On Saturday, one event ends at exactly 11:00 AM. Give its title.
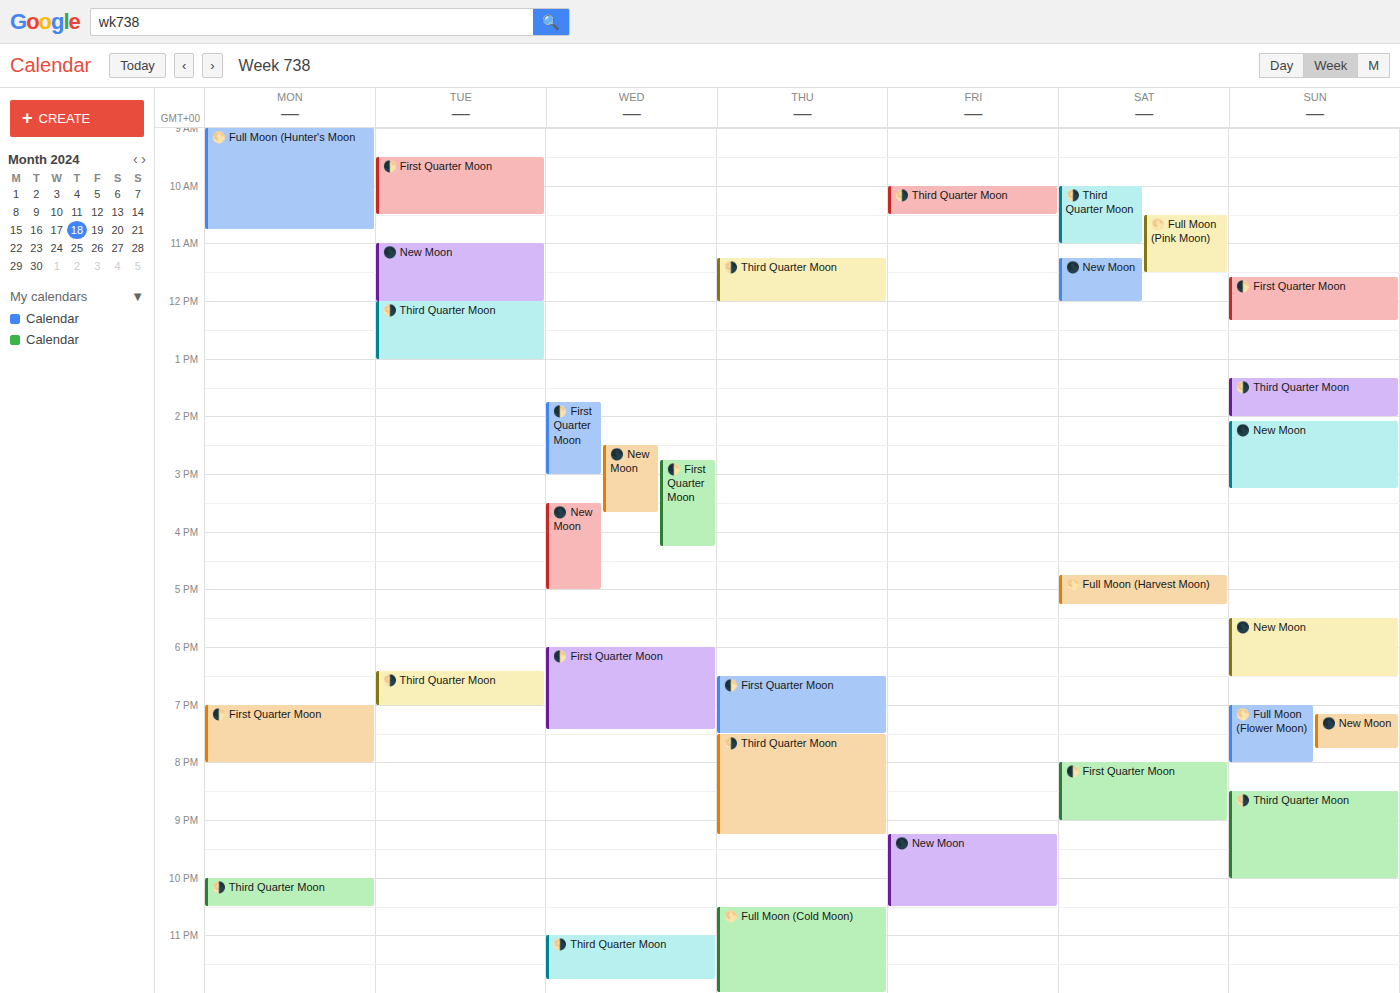
"🌗 Third Quarter Moon"